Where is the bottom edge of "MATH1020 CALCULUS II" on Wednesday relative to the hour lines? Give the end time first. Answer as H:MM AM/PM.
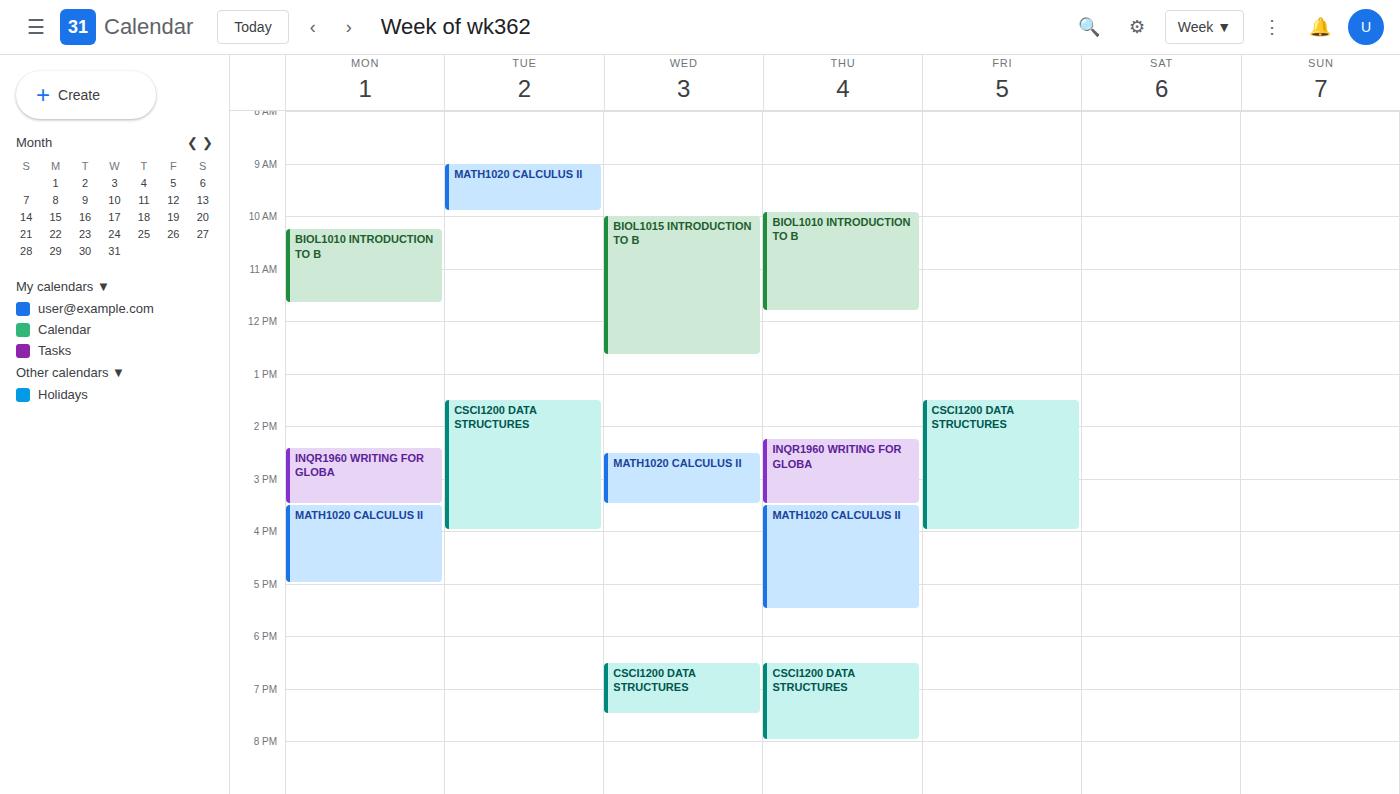
3:30 PM -- halfway between the 3 PM and 4 PM lines.